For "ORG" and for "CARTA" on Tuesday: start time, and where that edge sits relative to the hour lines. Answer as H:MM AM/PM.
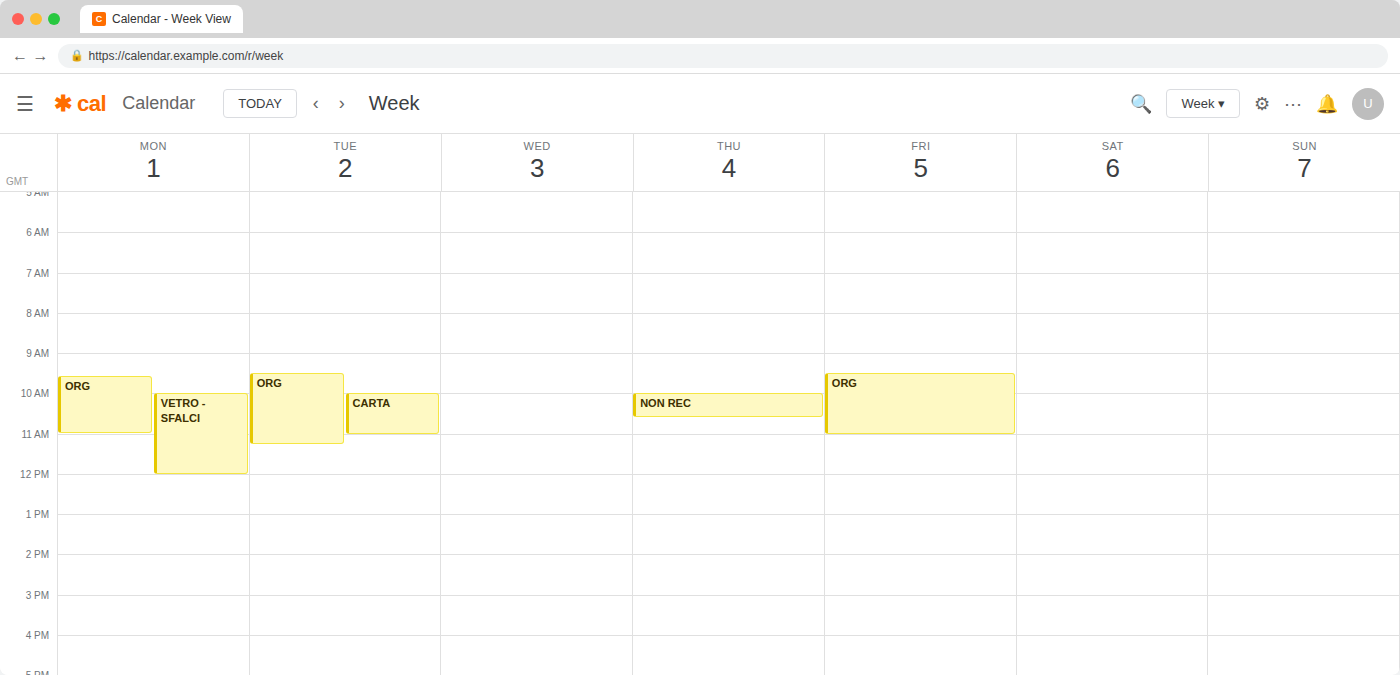
"ORG": 9:30 AM, halfway between the 9 AM and 10 AM lines. "CARTA": 10:00 AM, exactly on the 10 AM line.